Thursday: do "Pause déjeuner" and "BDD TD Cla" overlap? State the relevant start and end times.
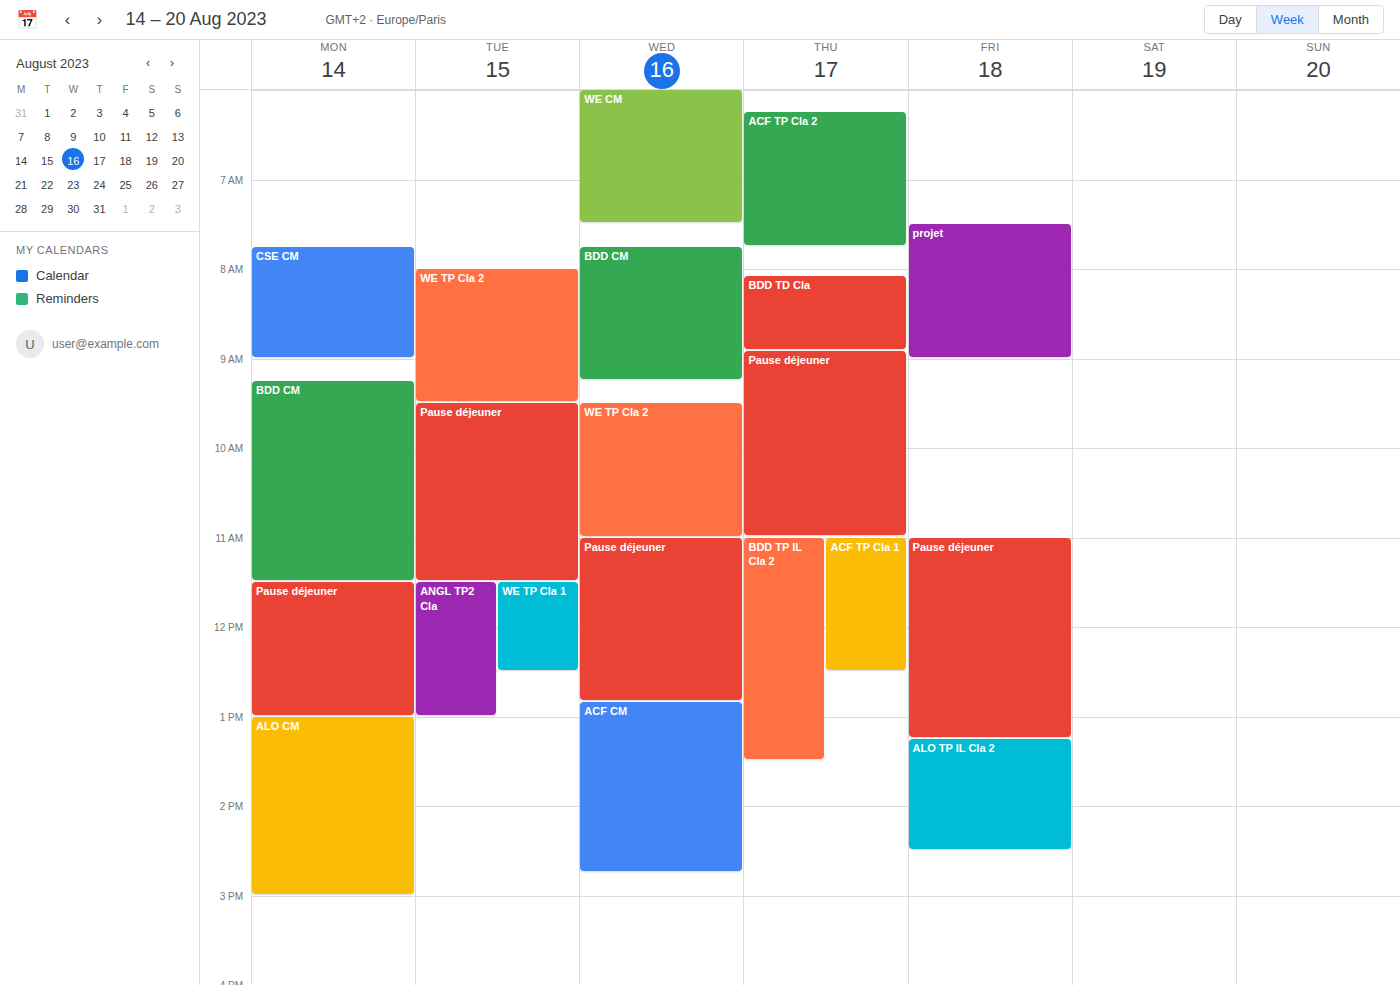
"BDD TD Cla" ends at 8:55 AM, exactly when "Pause déjeuner" starts -- they touch but do not overlap.